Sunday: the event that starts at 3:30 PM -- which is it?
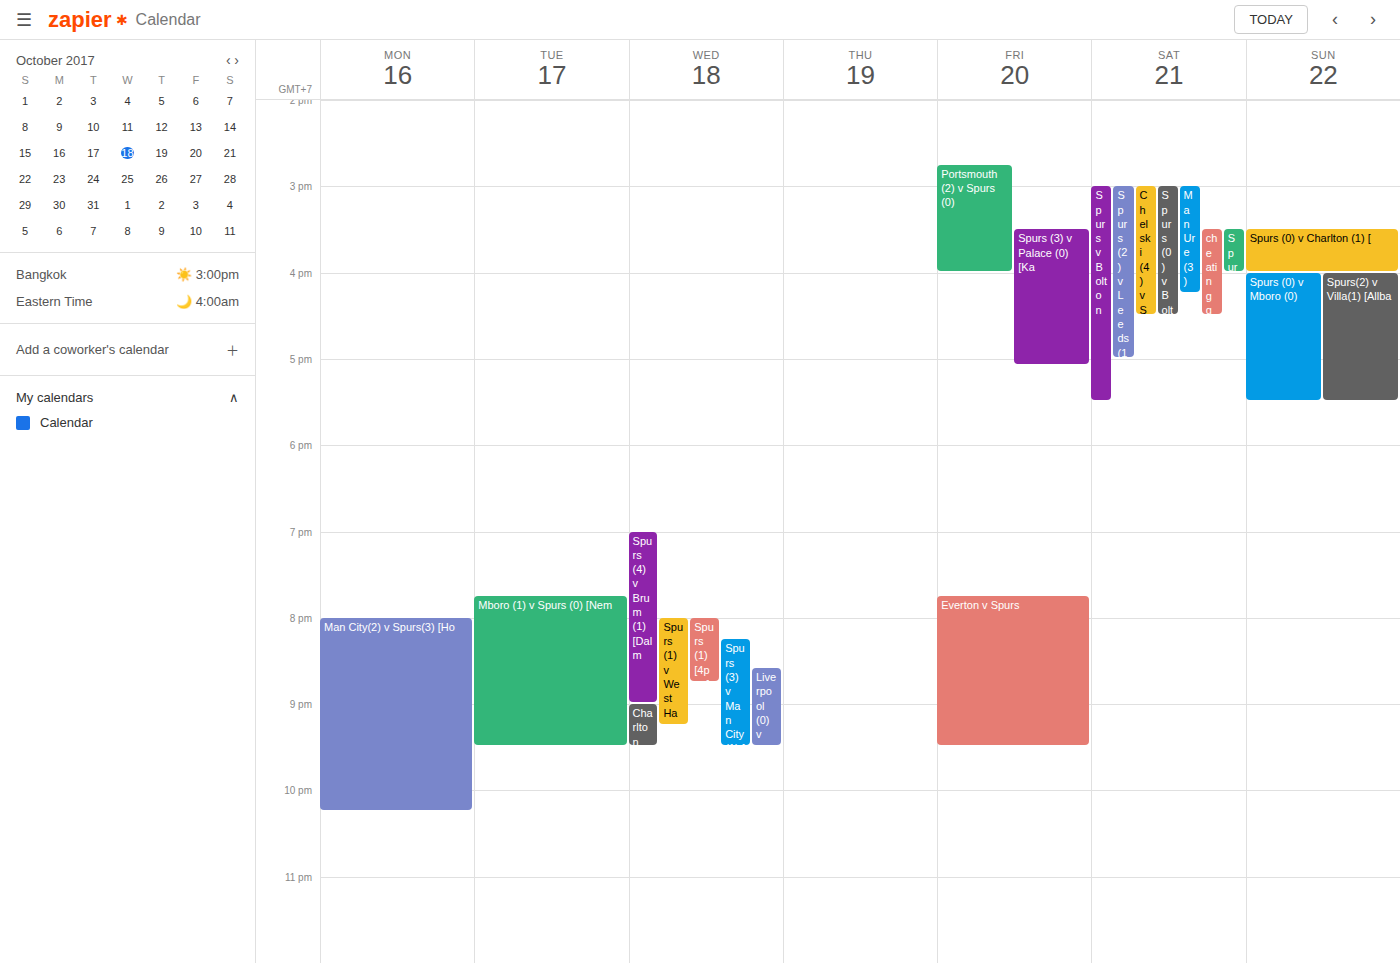
"Spurs (0) v Charlton (1) ["